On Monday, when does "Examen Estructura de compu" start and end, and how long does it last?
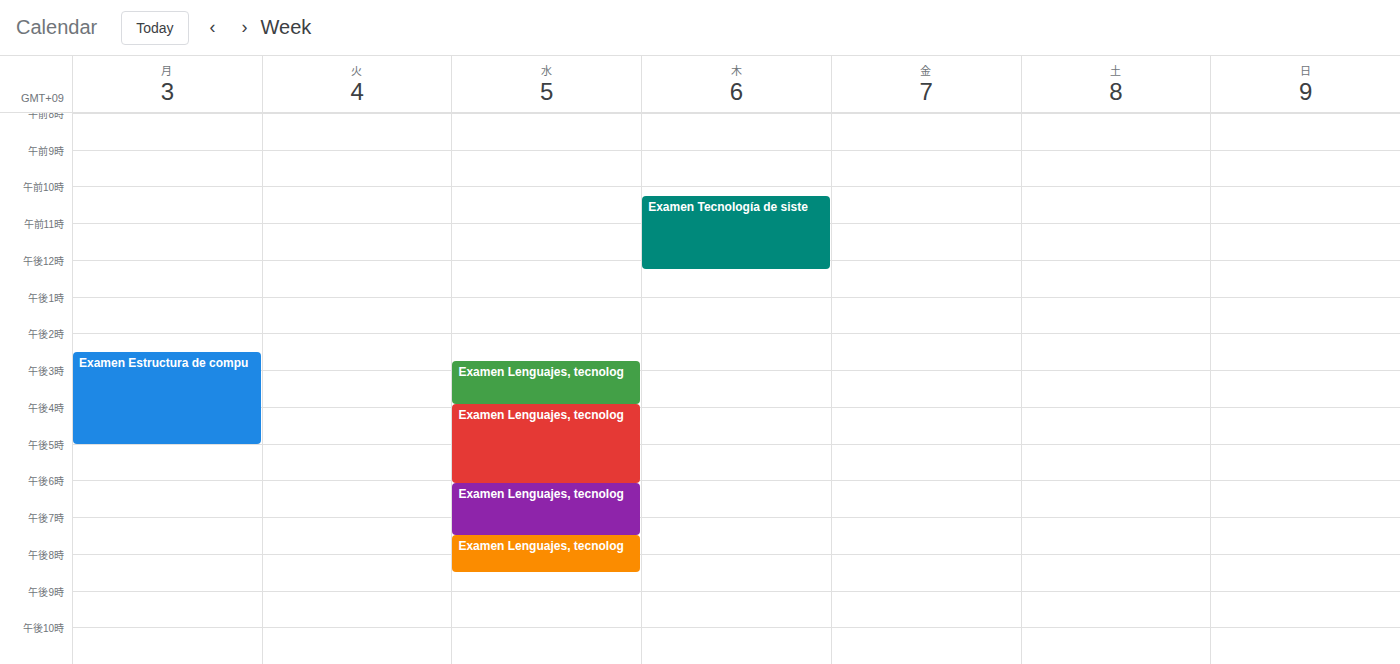
14:30 to 17:00, 2 hours 30 minutes